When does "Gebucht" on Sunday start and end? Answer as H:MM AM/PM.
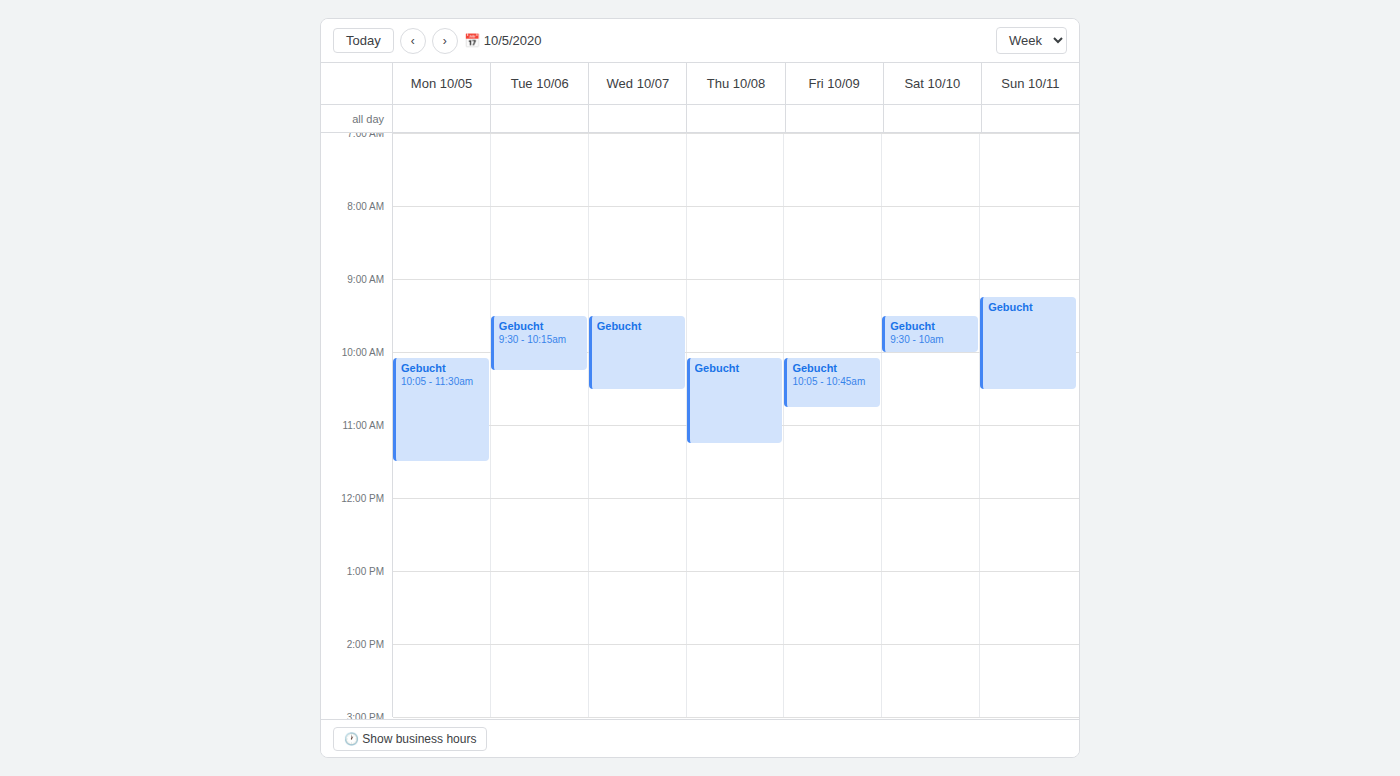
9:15 AM to 10:30 AM